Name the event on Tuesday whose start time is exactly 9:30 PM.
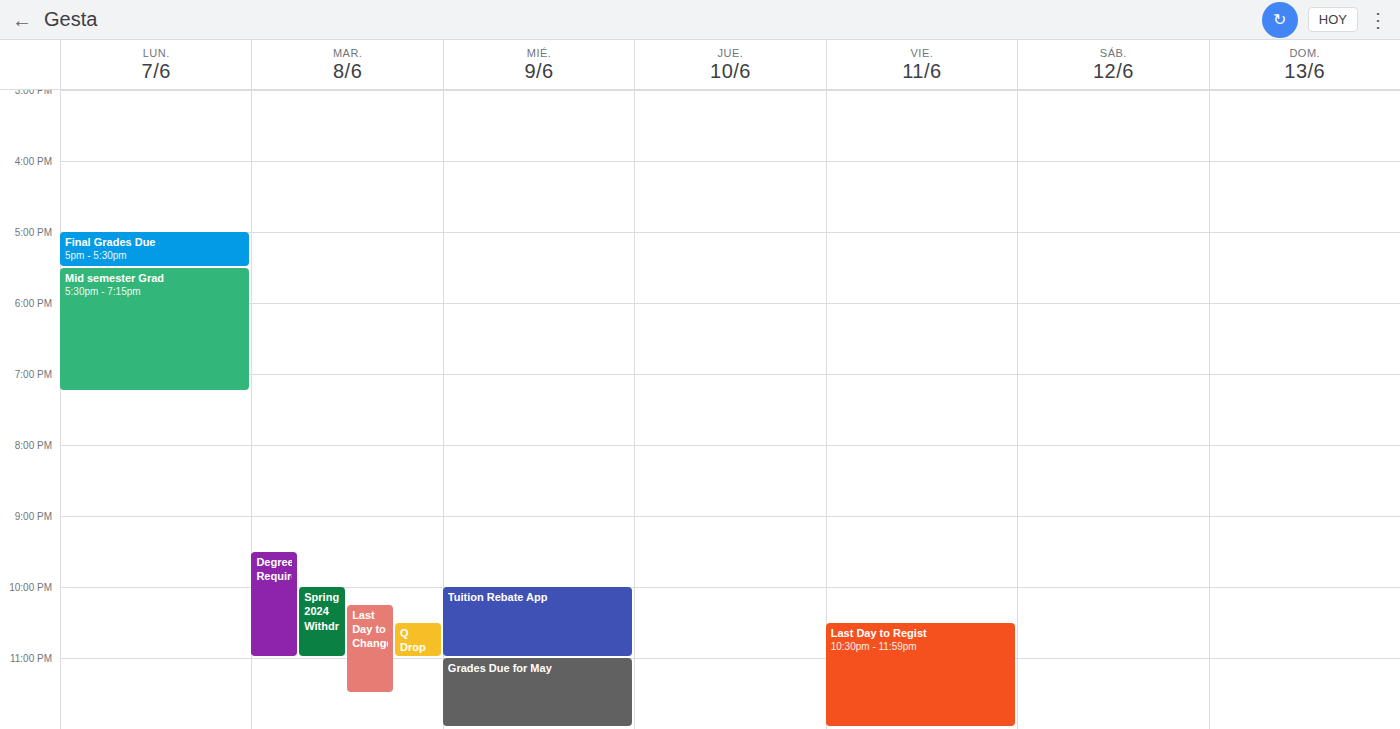
"Degree Requirement"